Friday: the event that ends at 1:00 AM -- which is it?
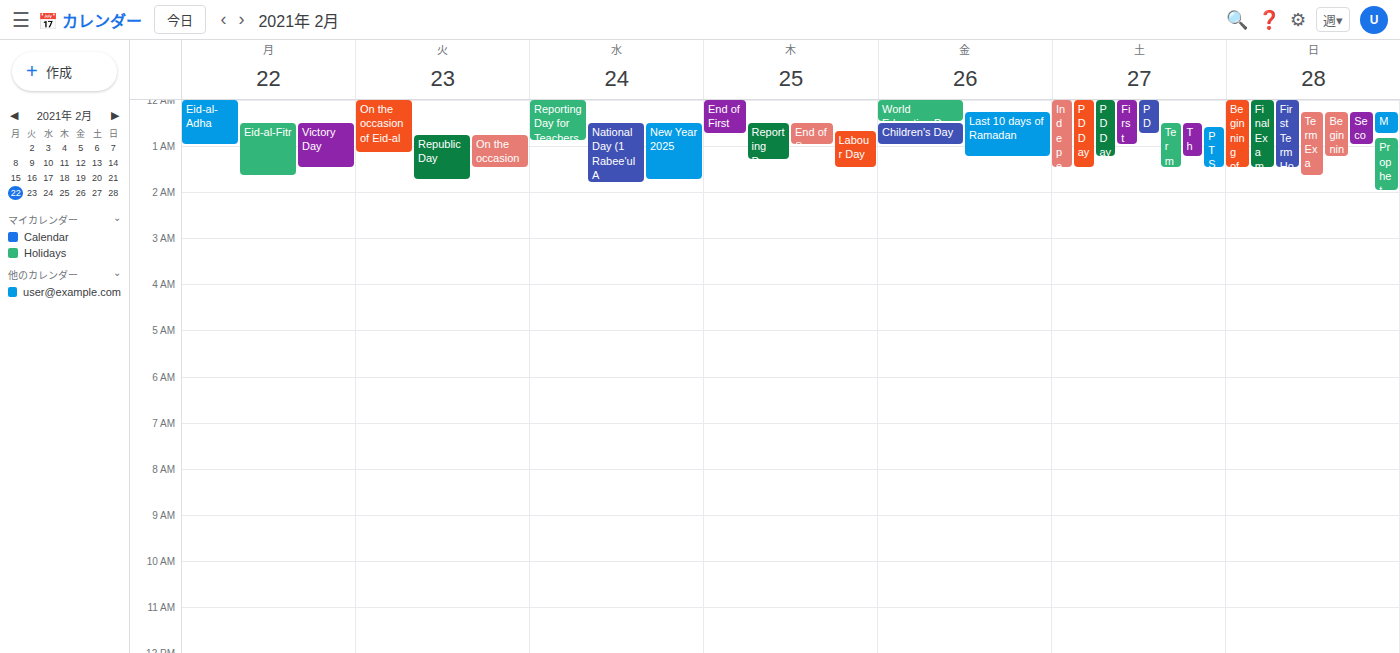
"Children's Day"